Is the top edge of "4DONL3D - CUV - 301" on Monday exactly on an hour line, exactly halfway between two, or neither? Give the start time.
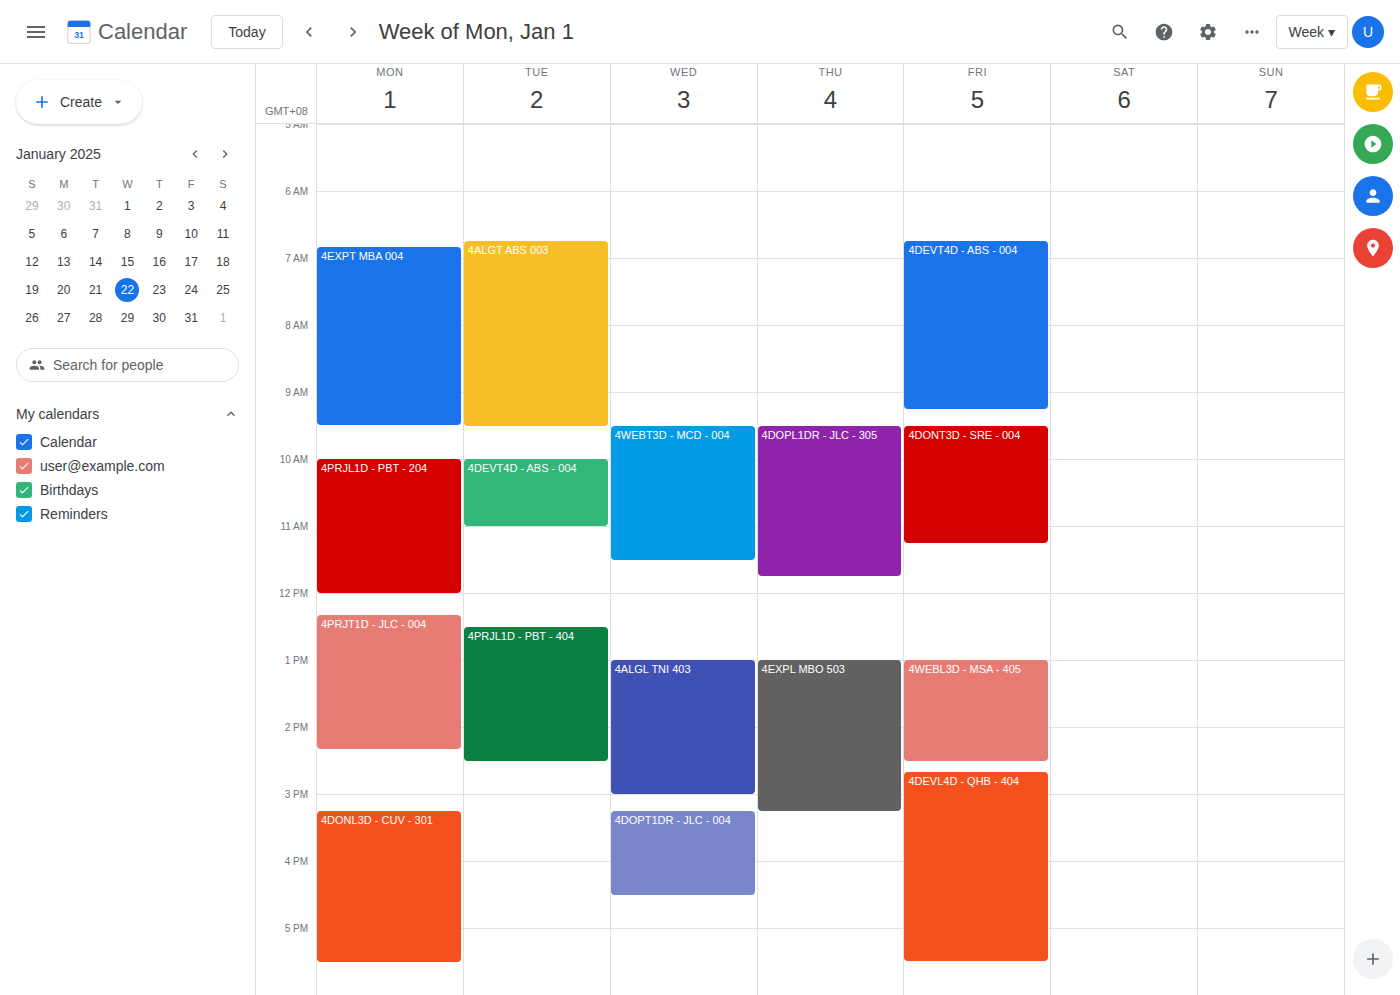
3:15 PM -- neither: a quarter of the way from the 3 PM line to the 4 PM line.